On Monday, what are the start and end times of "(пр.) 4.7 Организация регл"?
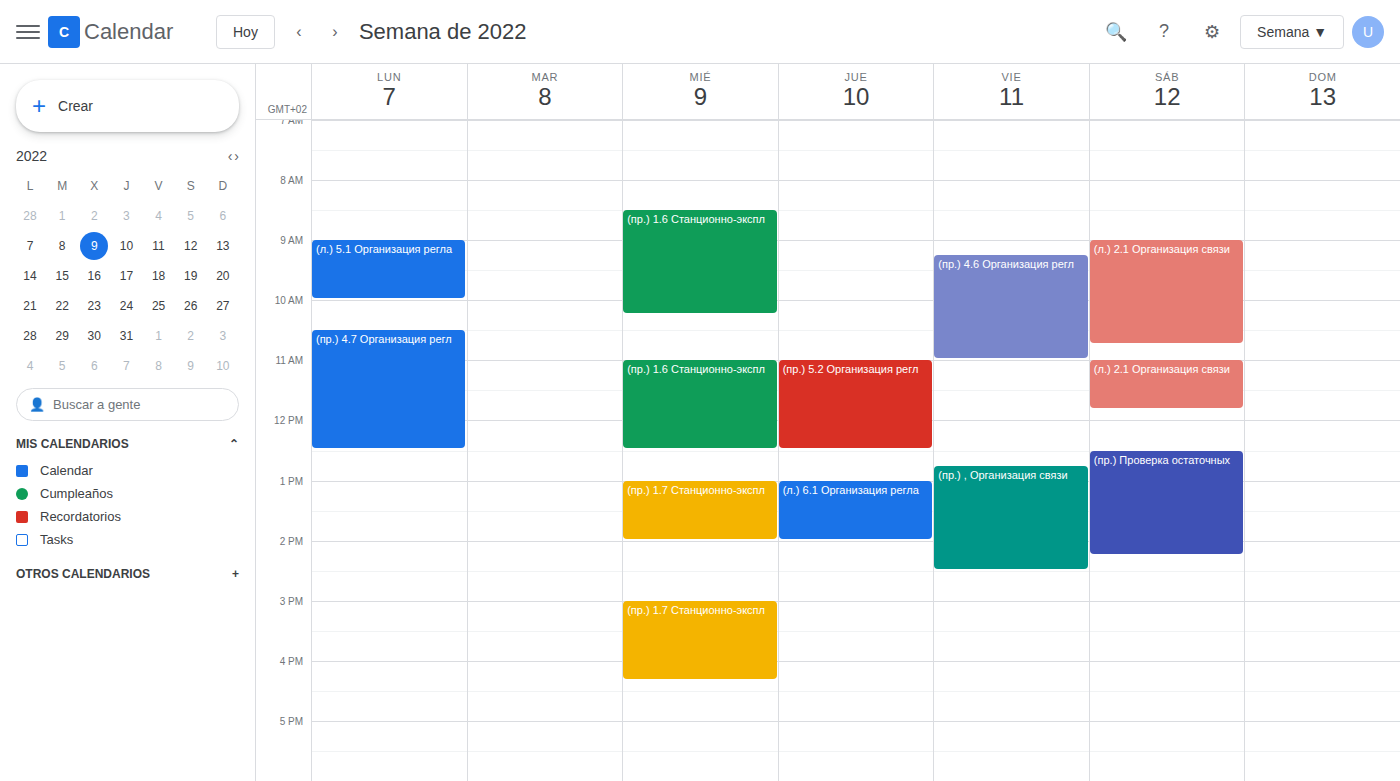
10:30 AM to 12:30 PM